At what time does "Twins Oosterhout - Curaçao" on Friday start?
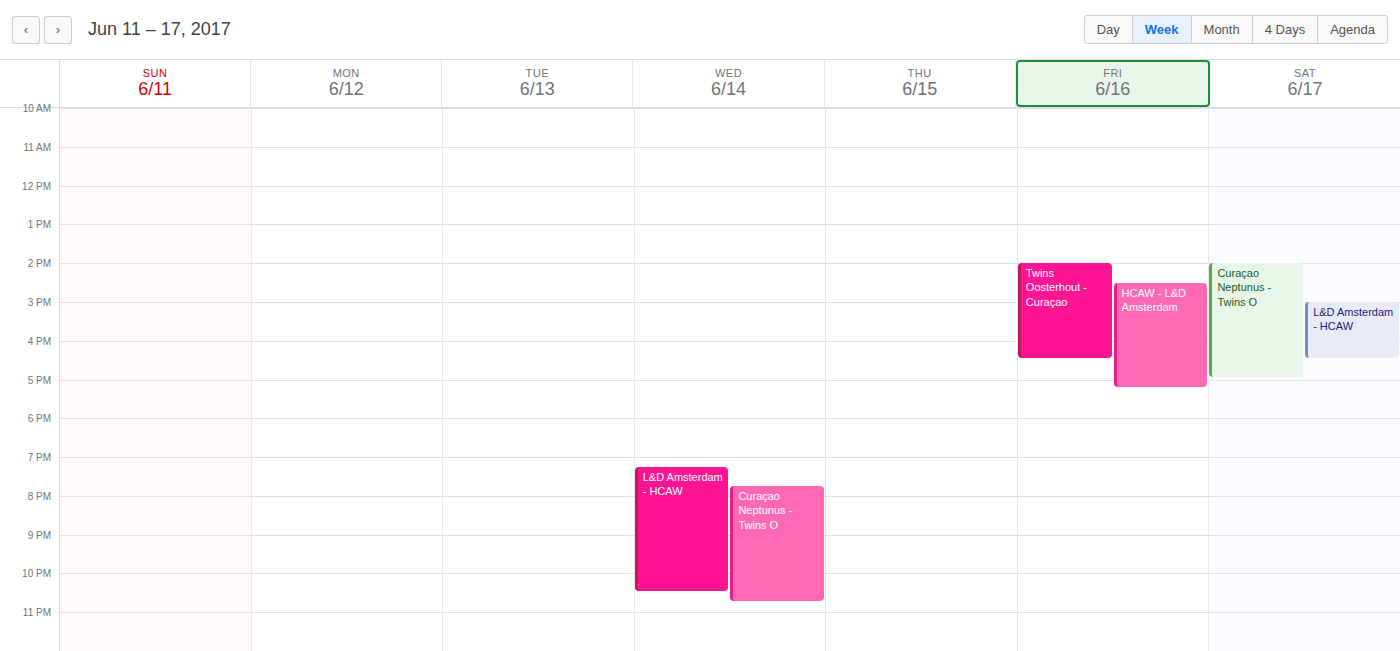
2:00 PM